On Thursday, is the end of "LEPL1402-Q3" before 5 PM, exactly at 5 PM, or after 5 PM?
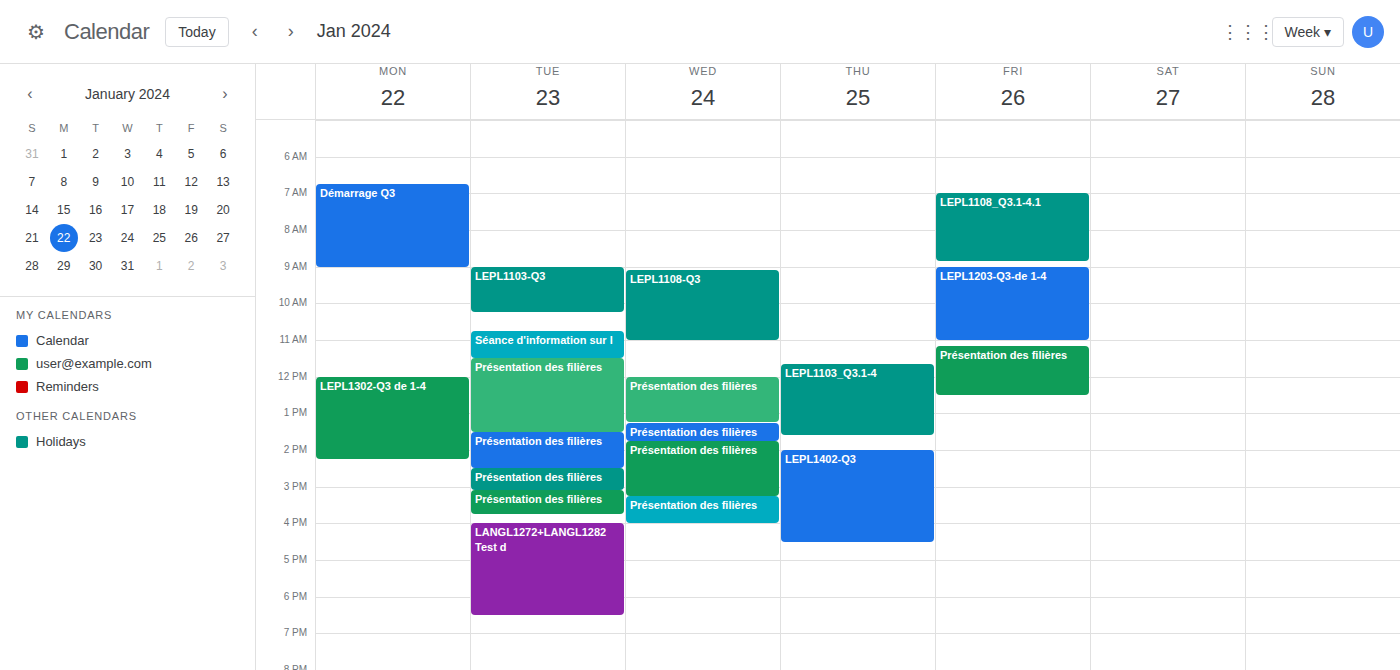
4:30 PM -- before 5 PM, 30 minutes above the 5 PM line.